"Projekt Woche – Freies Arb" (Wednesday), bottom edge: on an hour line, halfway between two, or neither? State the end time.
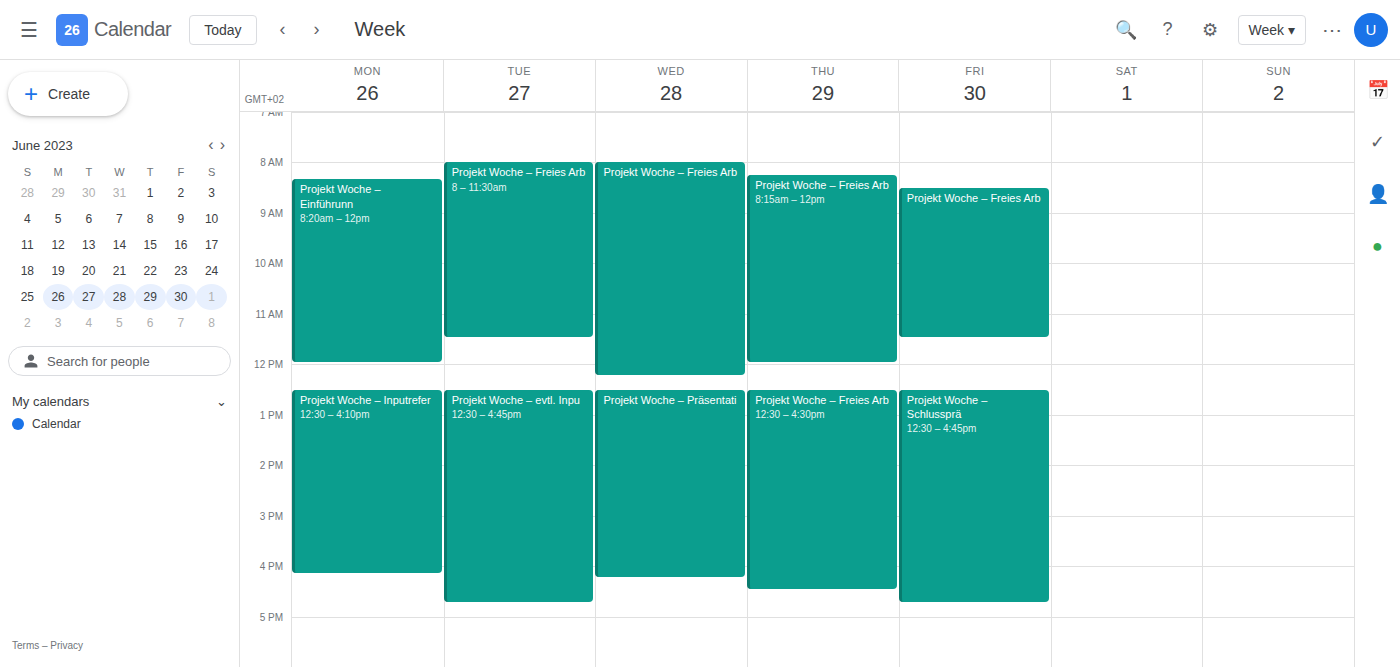
12:15 PM -- neither: a quarter of the way from the 12 PM line to the 1 PM line.